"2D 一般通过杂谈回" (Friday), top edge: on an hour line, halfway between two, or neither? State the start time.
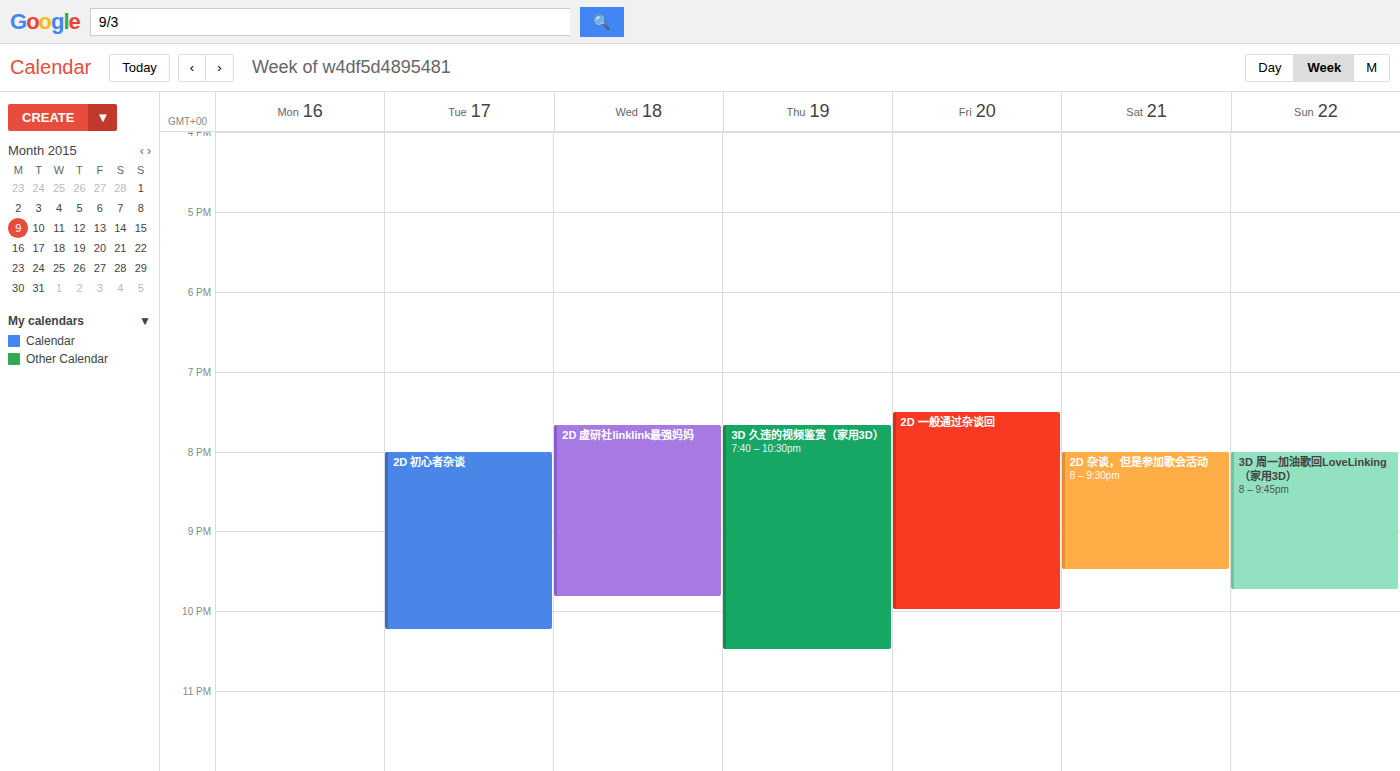
7:30 PM -- halfway between the 7 PM and 8 PM lines.